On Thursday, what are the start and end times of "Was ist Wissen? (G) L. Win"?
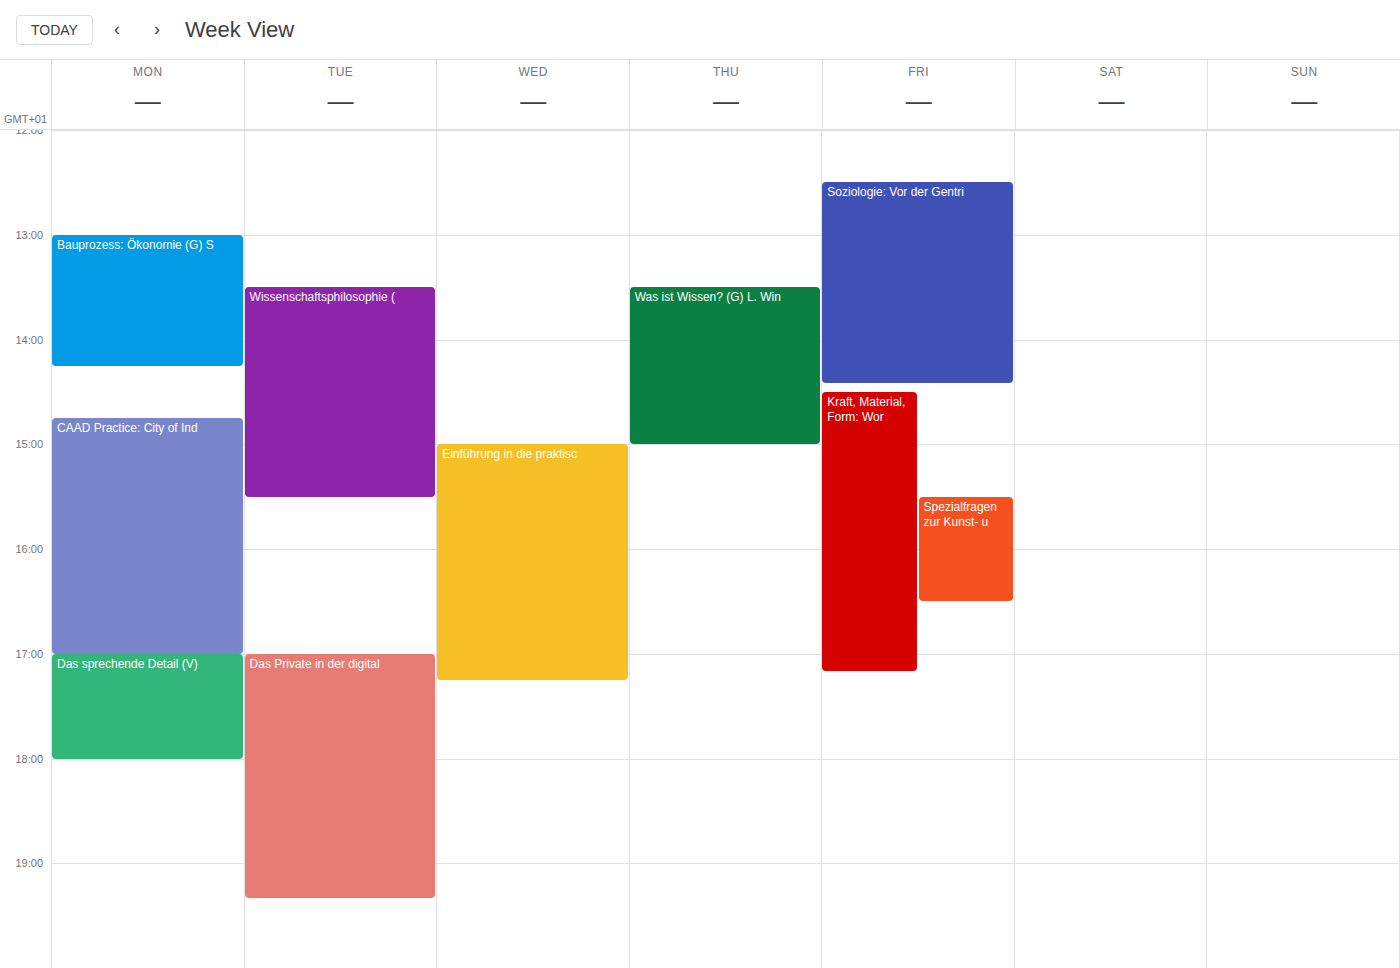
1:30 PM to 3:00 PM